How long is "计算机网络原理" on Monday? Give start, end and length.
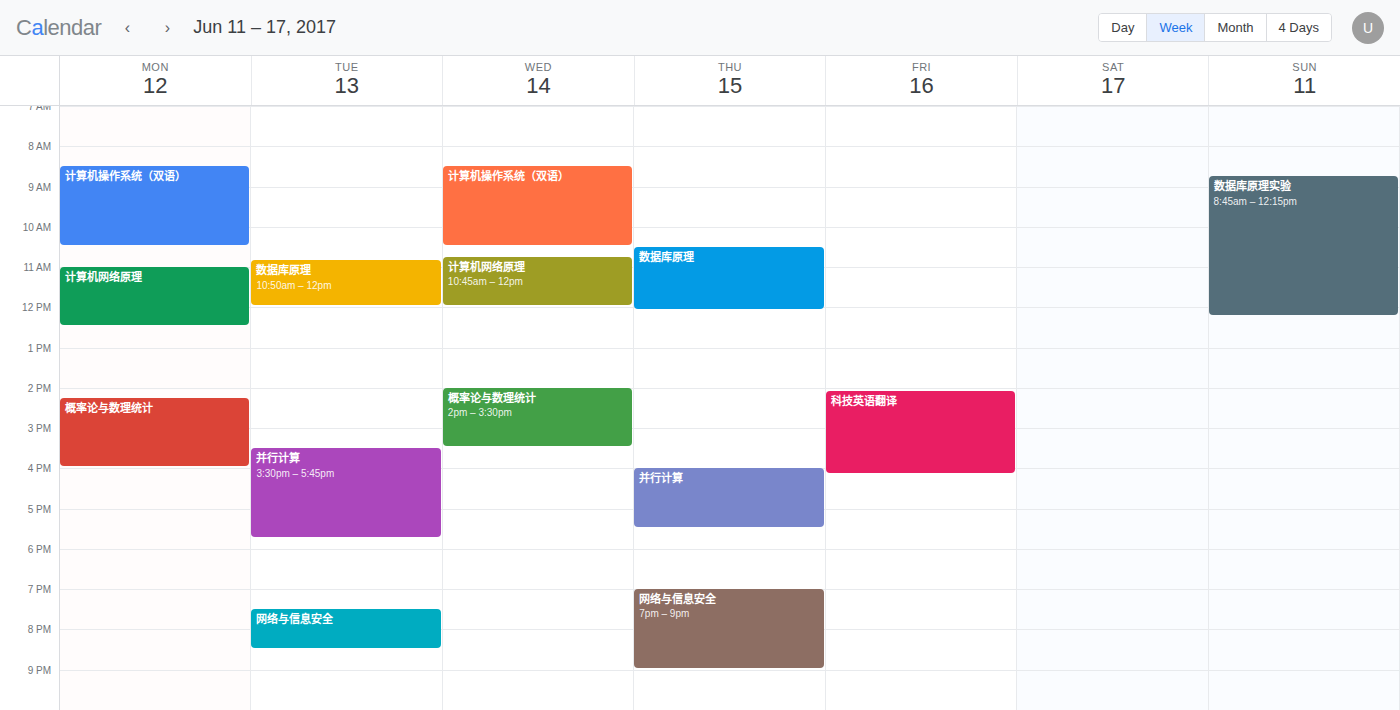
11:00 AM to 12:30 PM, 1 hour 30 minutes